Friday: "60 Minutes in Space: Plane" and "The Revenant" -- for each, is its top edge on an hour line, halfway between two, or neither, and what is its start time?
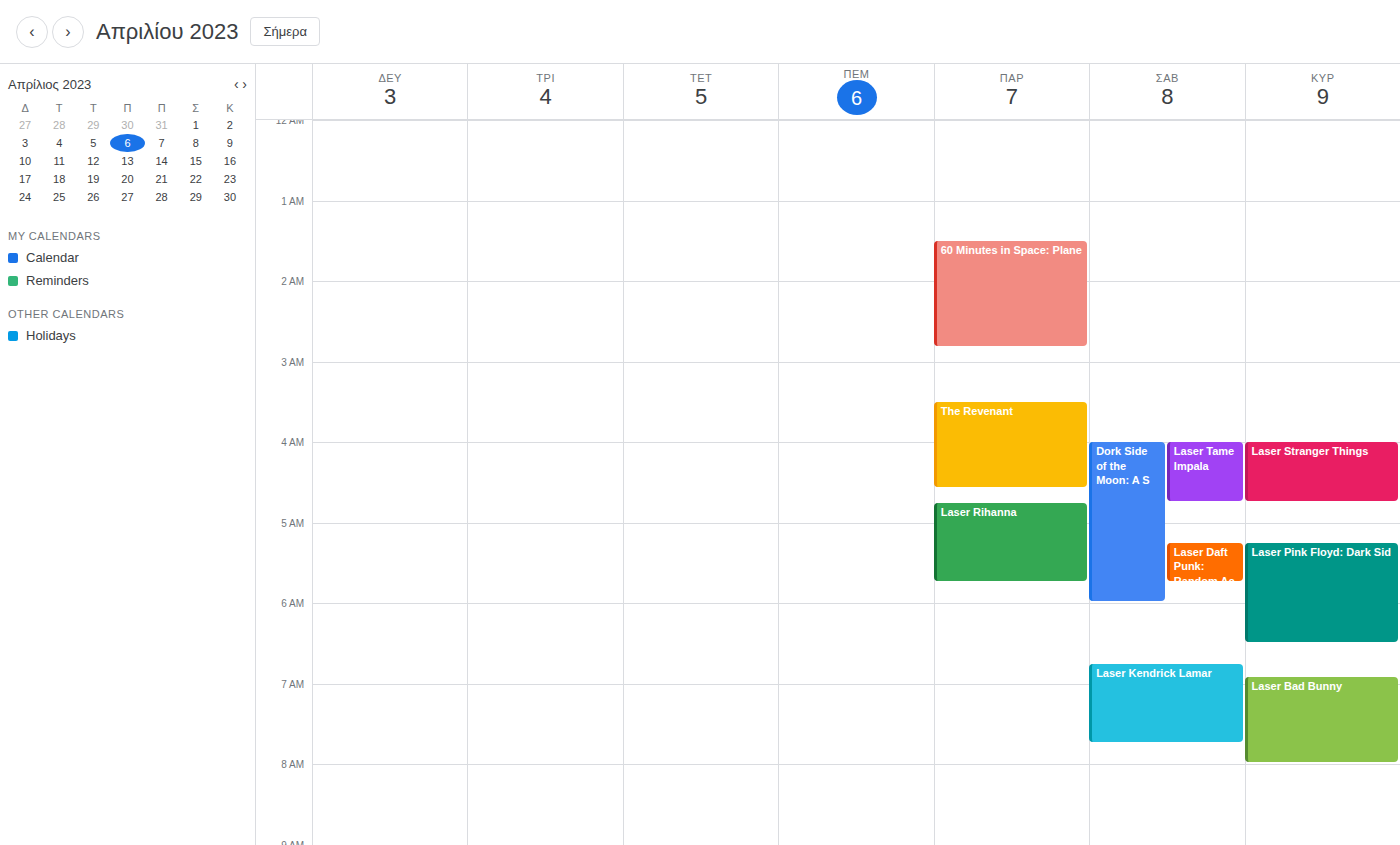
"60 Minutes in Space: Plane": 1:30 AM, halfway between the 1 AM and 2 AM lines. "The Revenant": 3:30 AM, halfway between the 3 AM and 4 AM lines.